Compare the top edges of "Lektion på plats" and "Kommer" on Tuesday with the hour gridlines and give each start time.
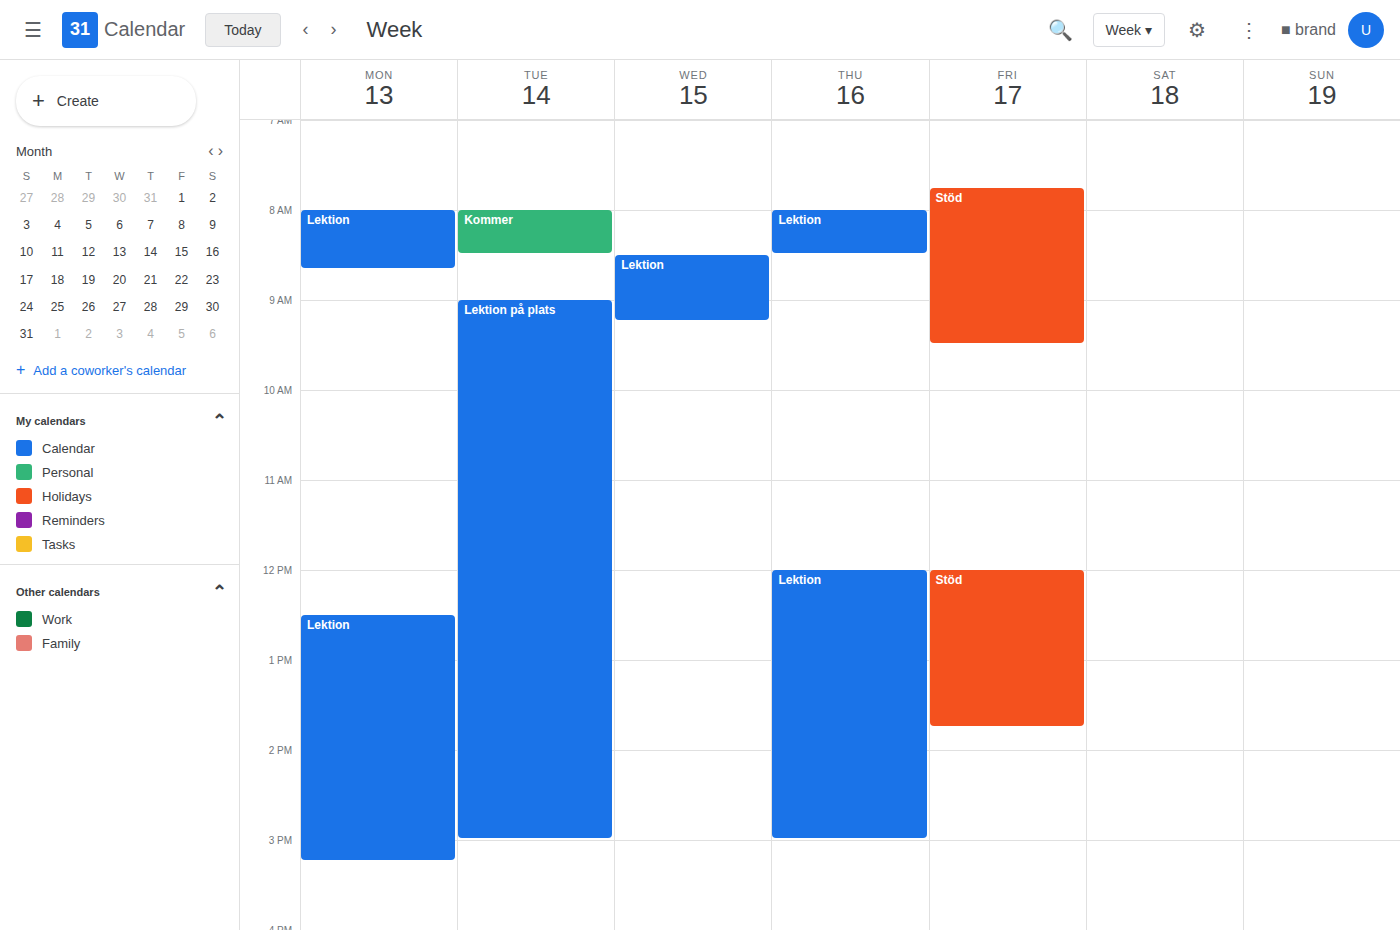
"Lektion på plats": 9:00 AM, exactly on the 9 AM line. "Kommer": 8:00 AM, exactly on the 8 AM line.